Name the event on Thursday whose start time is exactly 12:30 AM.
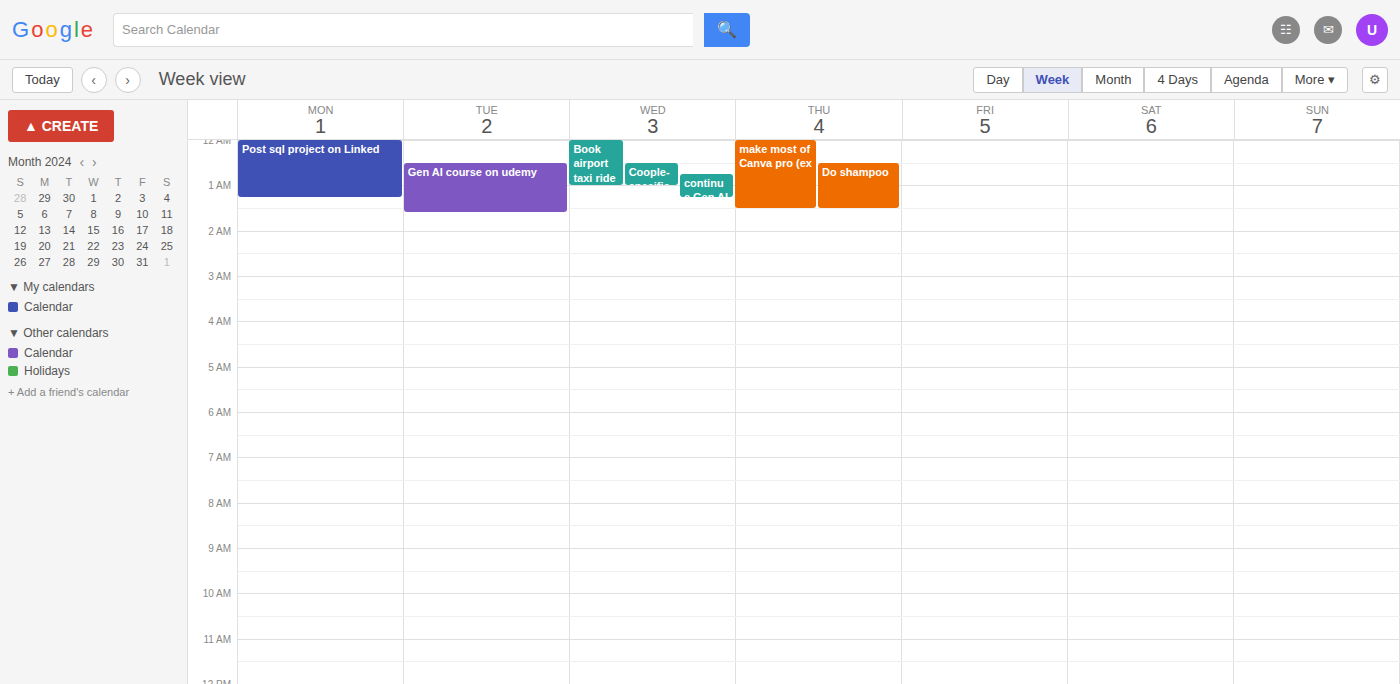
"Do shampoo"